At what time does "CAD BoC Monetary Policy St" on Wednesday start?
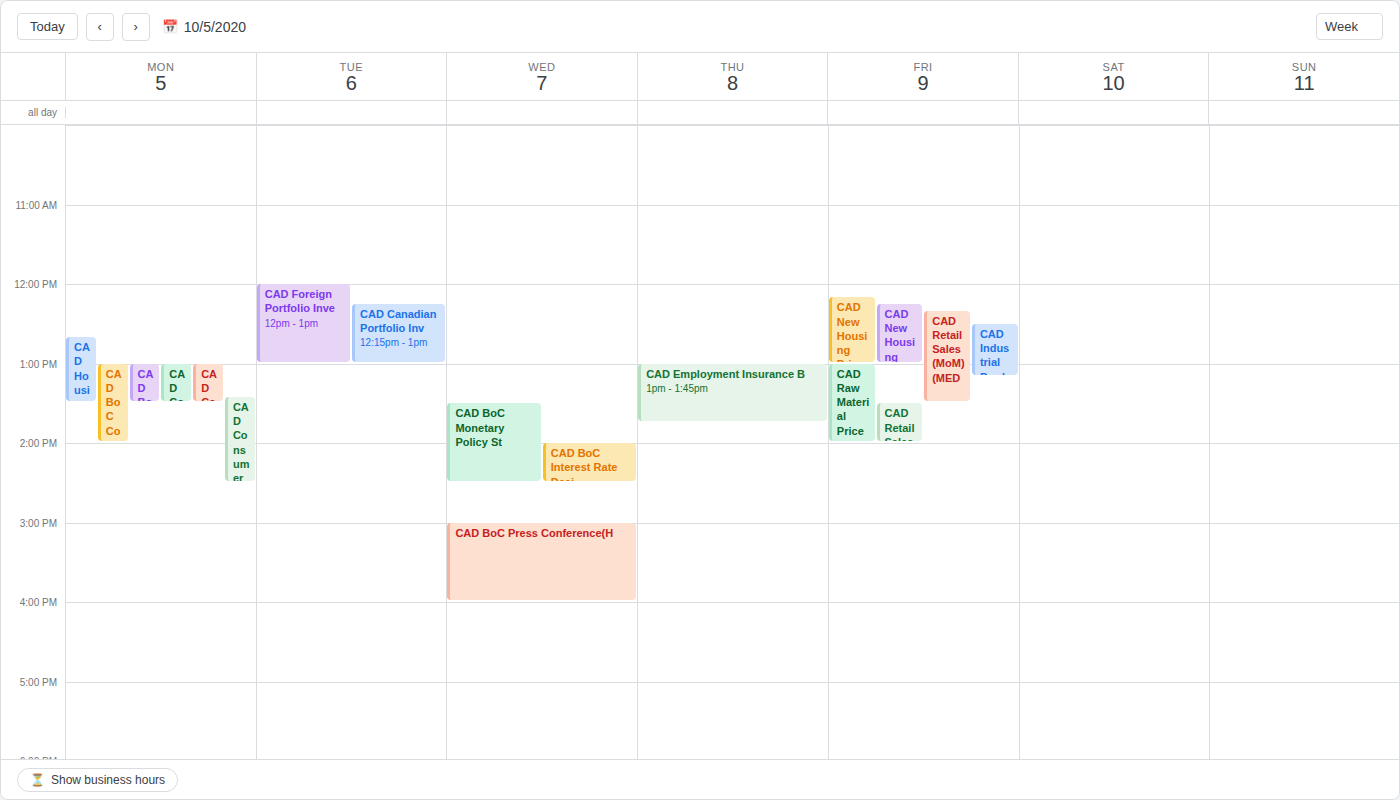
1:30 PM